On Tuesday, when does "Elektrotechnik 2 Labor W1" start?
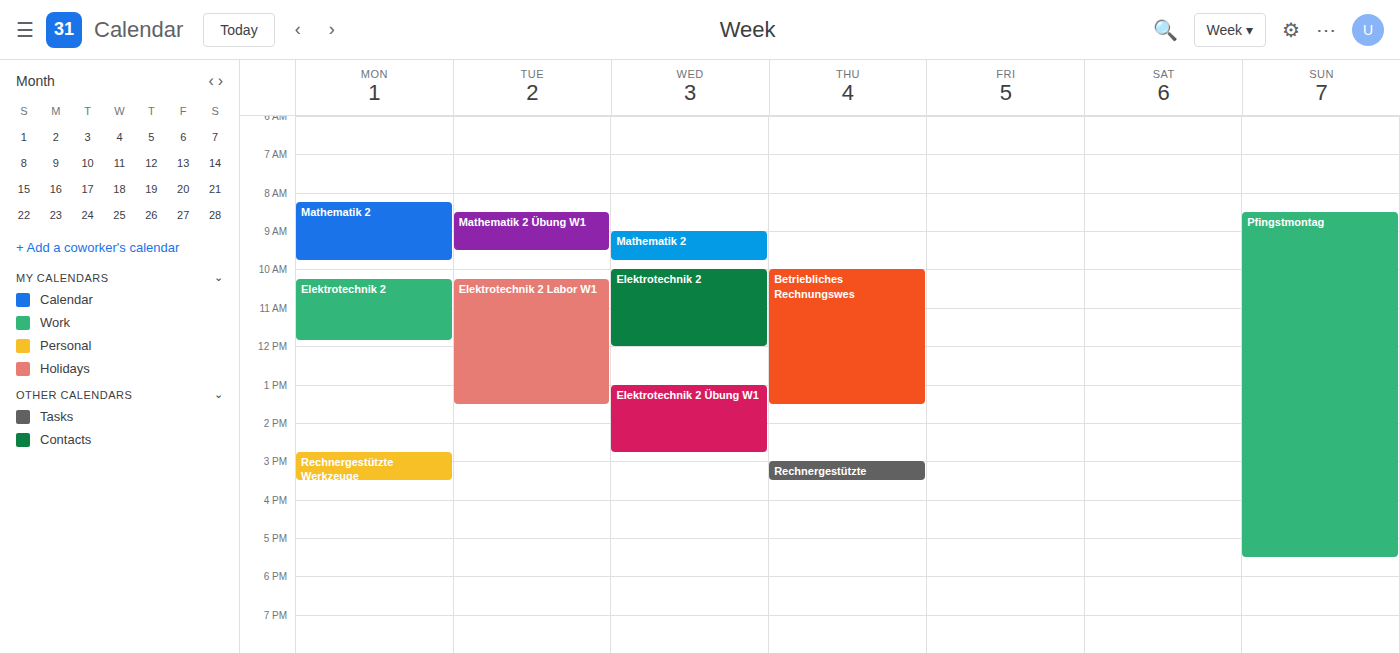
10:15 AM